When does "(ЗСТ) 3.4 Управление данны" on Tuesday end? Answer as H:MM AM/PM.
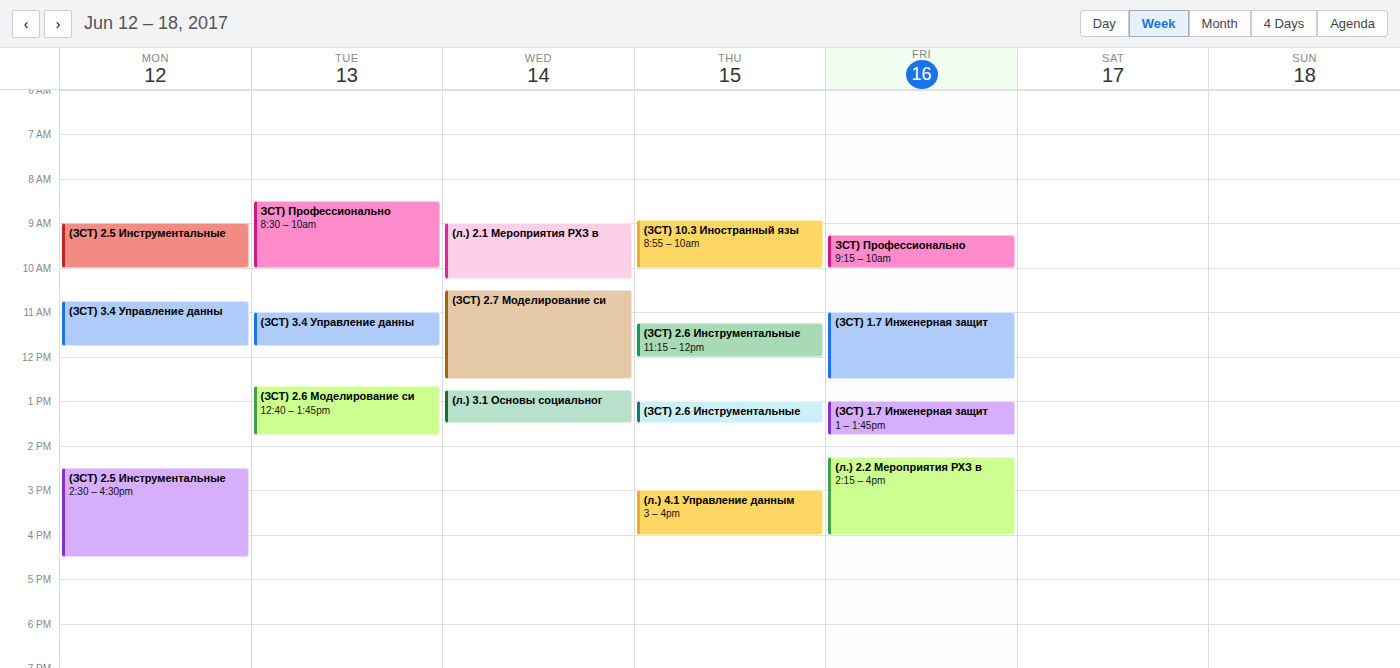
11:45 AM